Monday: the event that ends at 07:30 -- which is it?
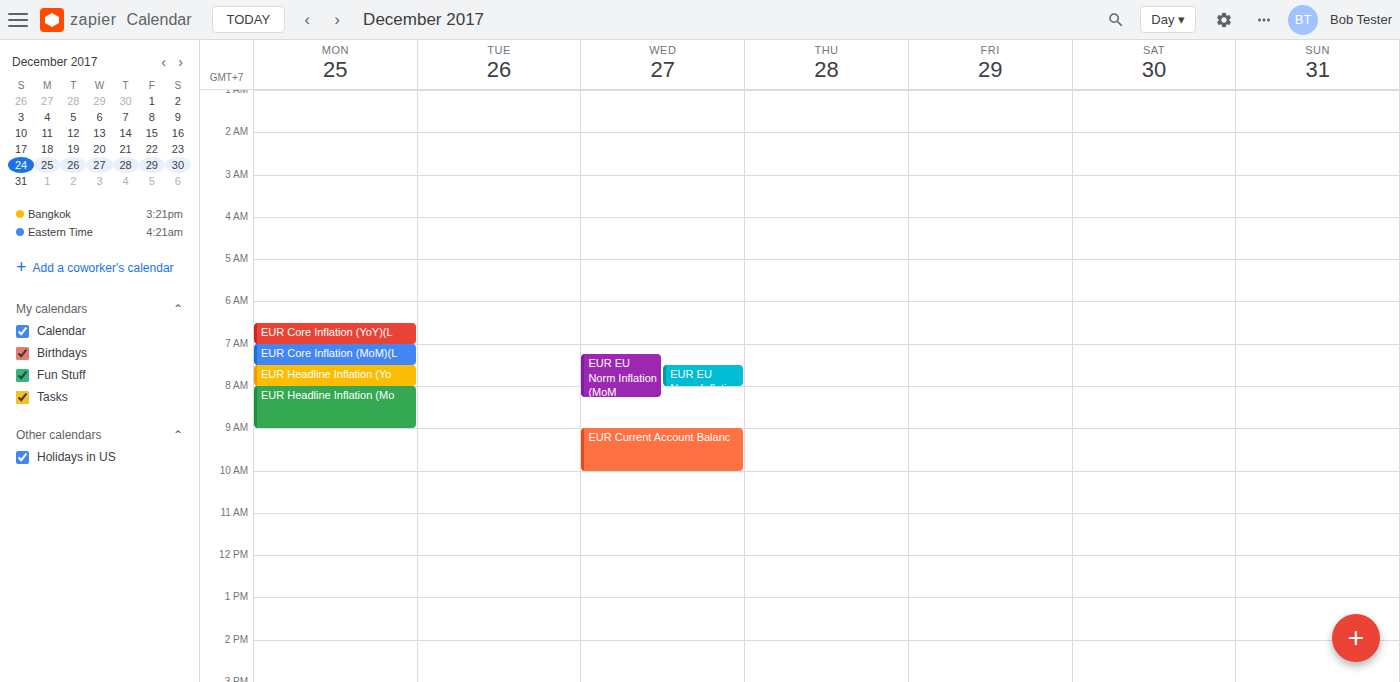
"EUR Core Inflation (MoM)(L"